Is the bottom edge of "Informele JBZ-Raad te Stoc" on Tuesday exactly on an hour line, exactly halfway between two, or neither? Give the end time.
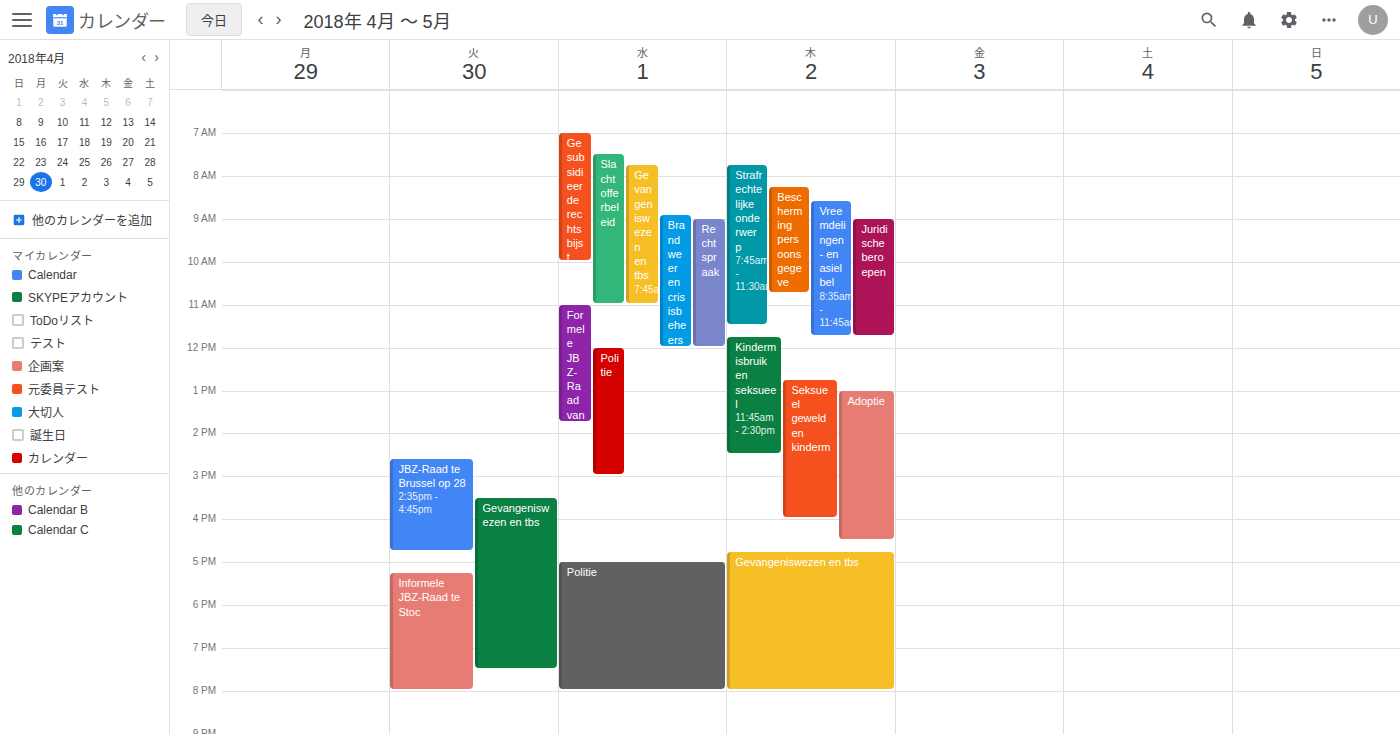
8:00 PM -- exactly on the 8 PM line.